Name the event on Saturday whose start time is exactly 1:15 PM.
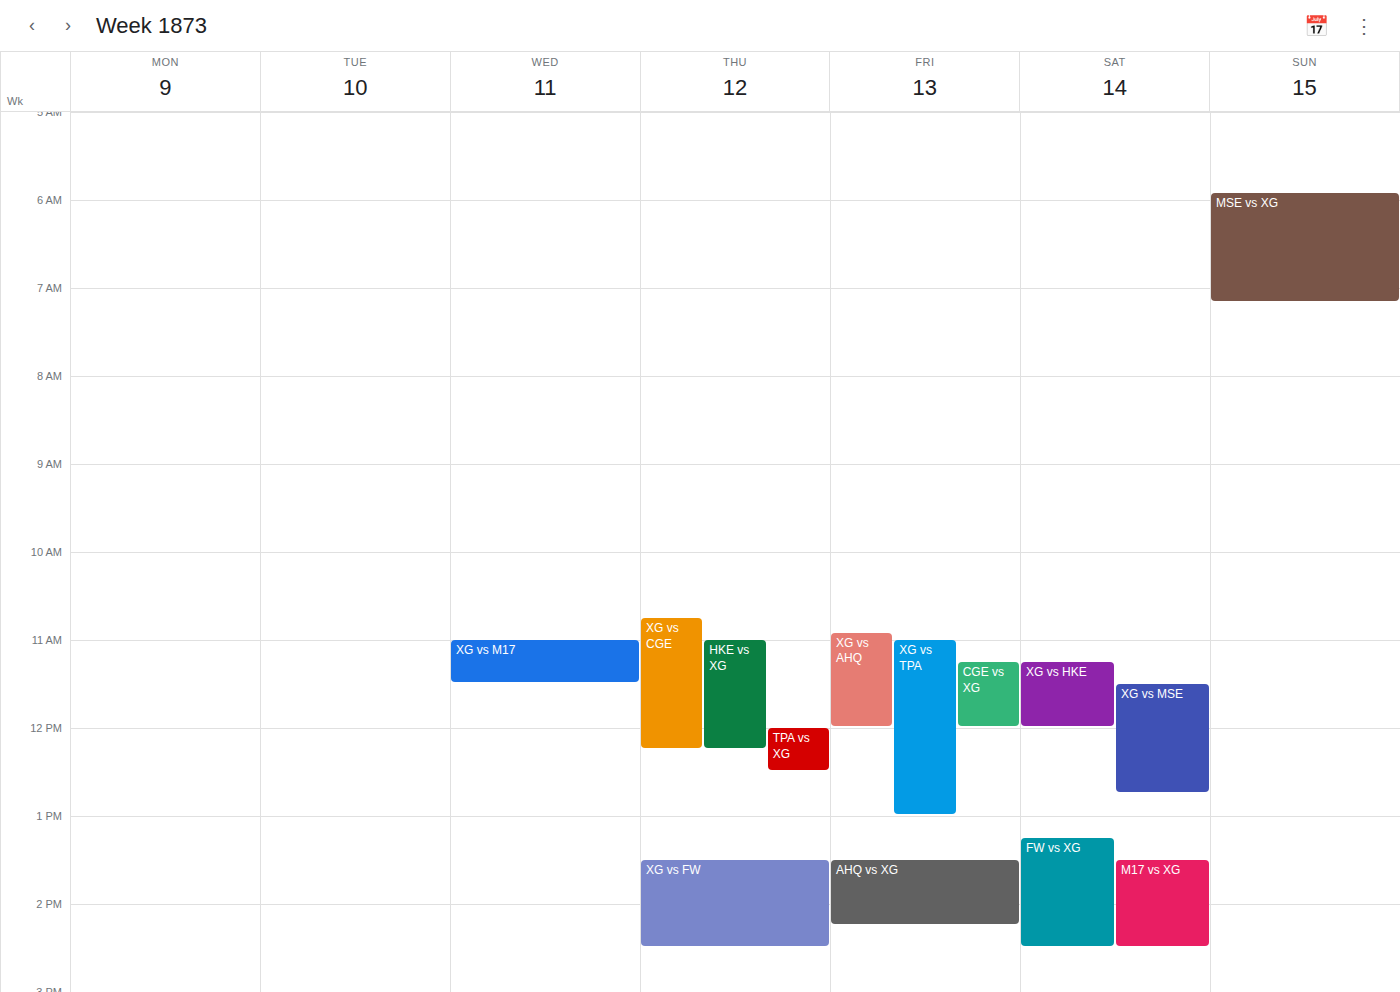
"FW vs XG"